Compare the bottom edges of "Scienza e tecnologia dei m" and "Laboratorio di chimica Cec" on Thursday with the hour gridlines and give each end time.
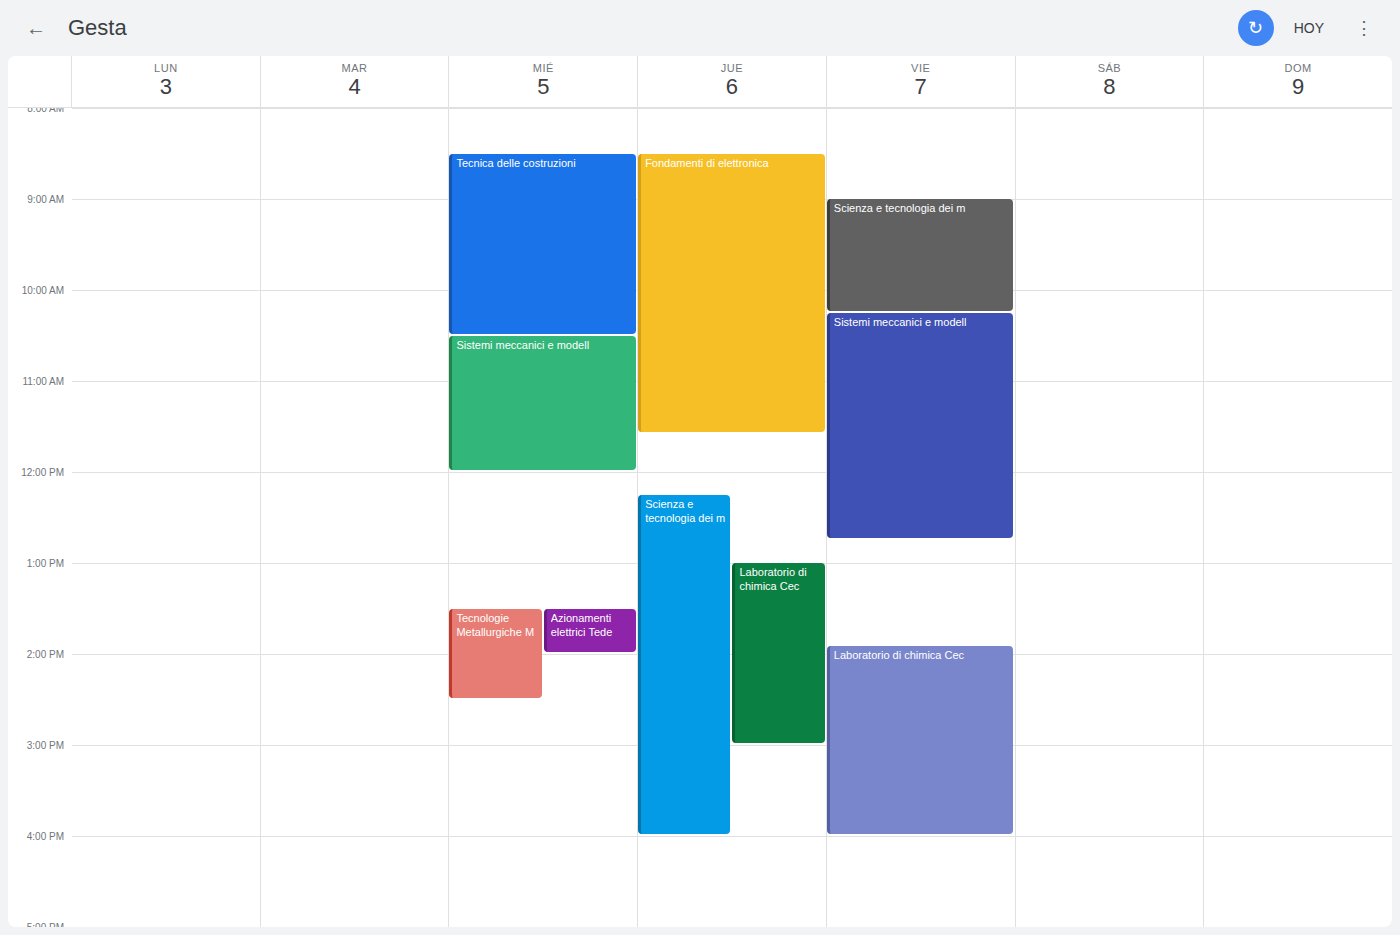
"Scienza e tecnologia dei m": 4:00 PM, exactly on the 4 PM line. "Laboratorio di chimica Cec": 3:00 PM, exactly on the 3 PM line.